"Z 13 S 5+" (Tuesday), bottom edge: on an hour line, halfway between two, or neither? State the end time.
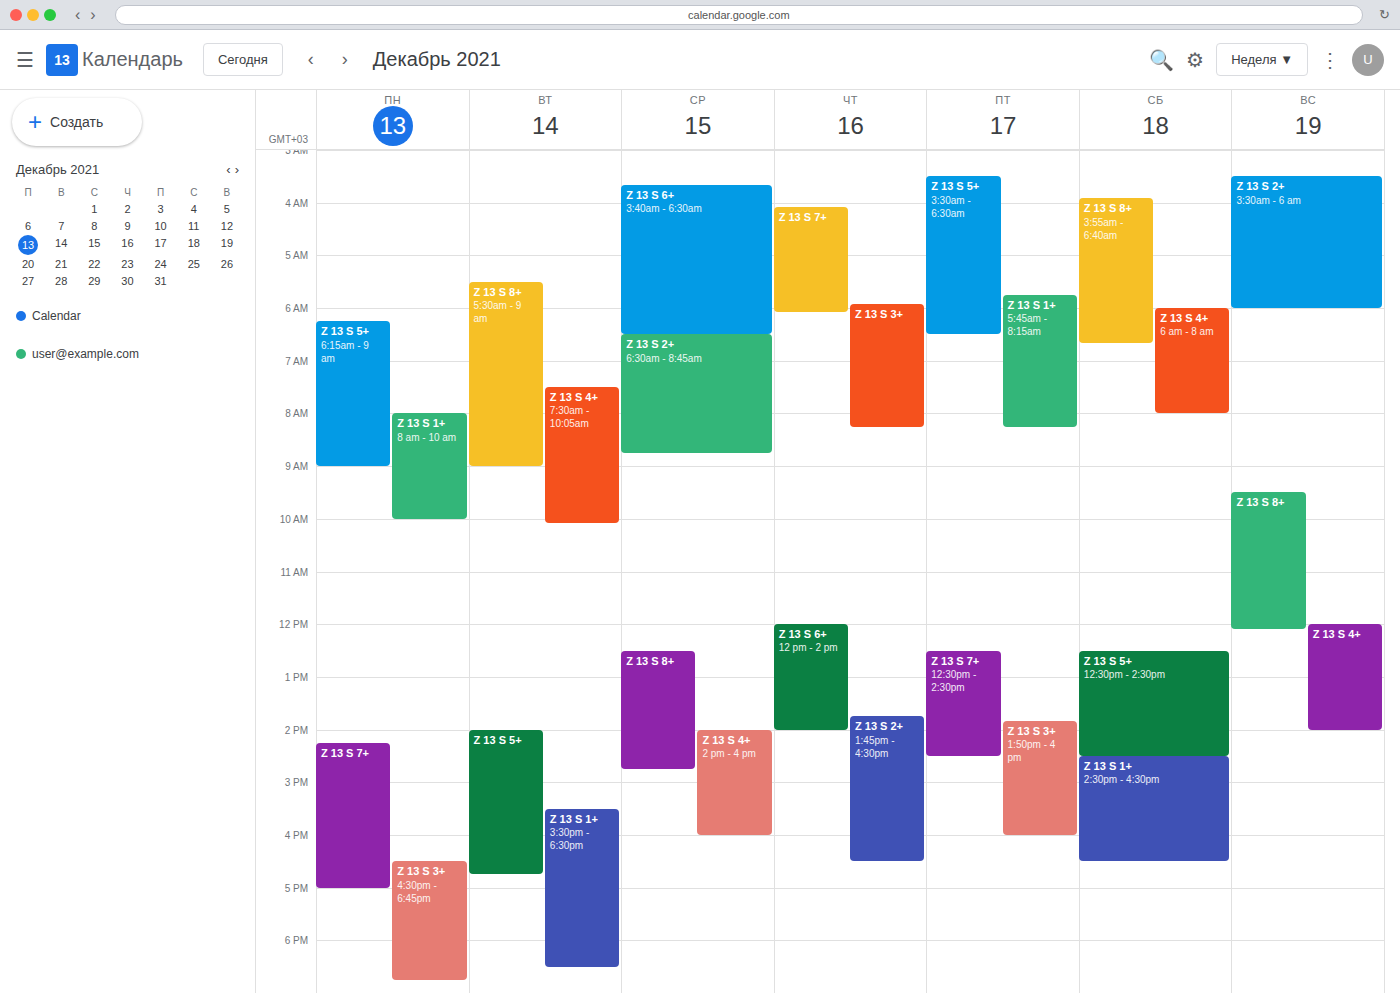
4:45 PM -- neither: three quarters of the way from the 4 PM line to the 5 PM line.